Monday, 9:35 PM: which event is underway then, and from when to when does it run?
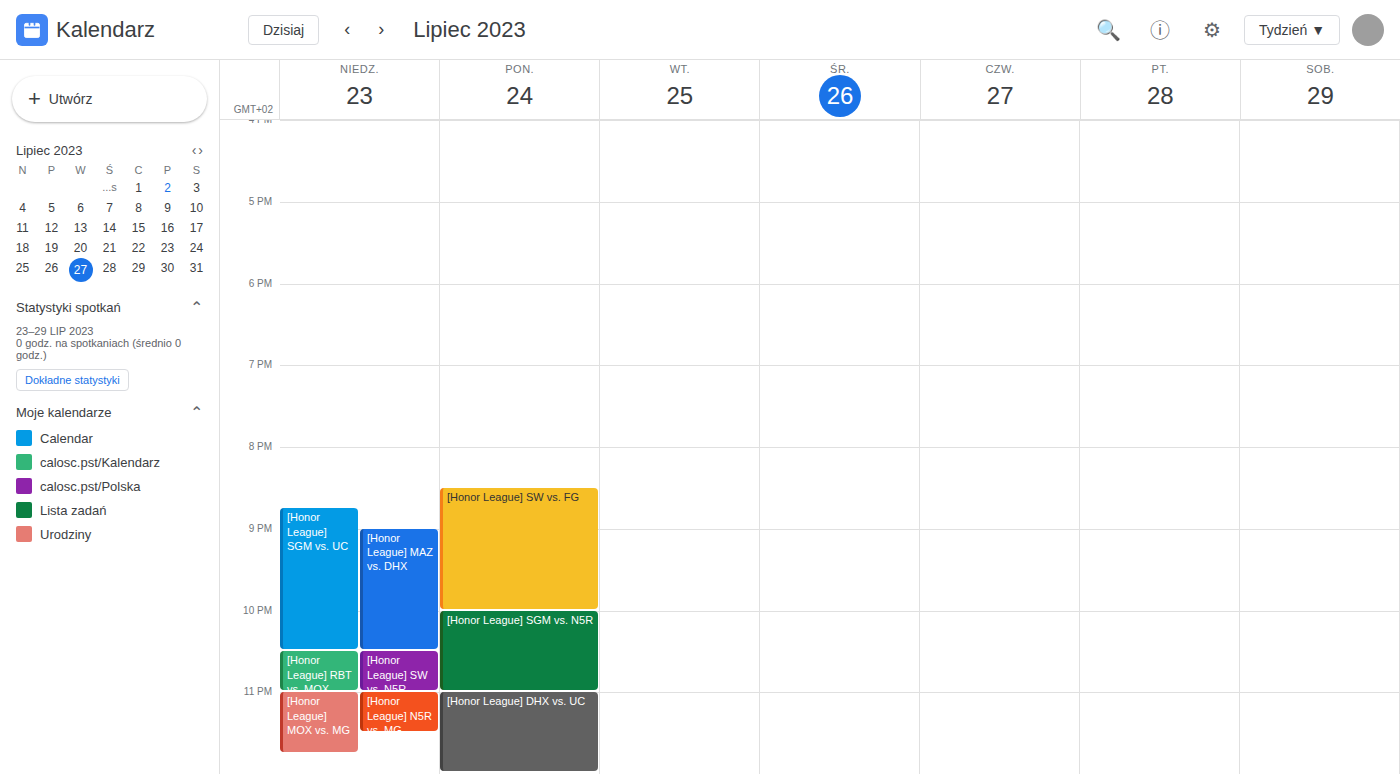
"[Honor League] SW vs. FG", 8:30 PM to 10:00 PM